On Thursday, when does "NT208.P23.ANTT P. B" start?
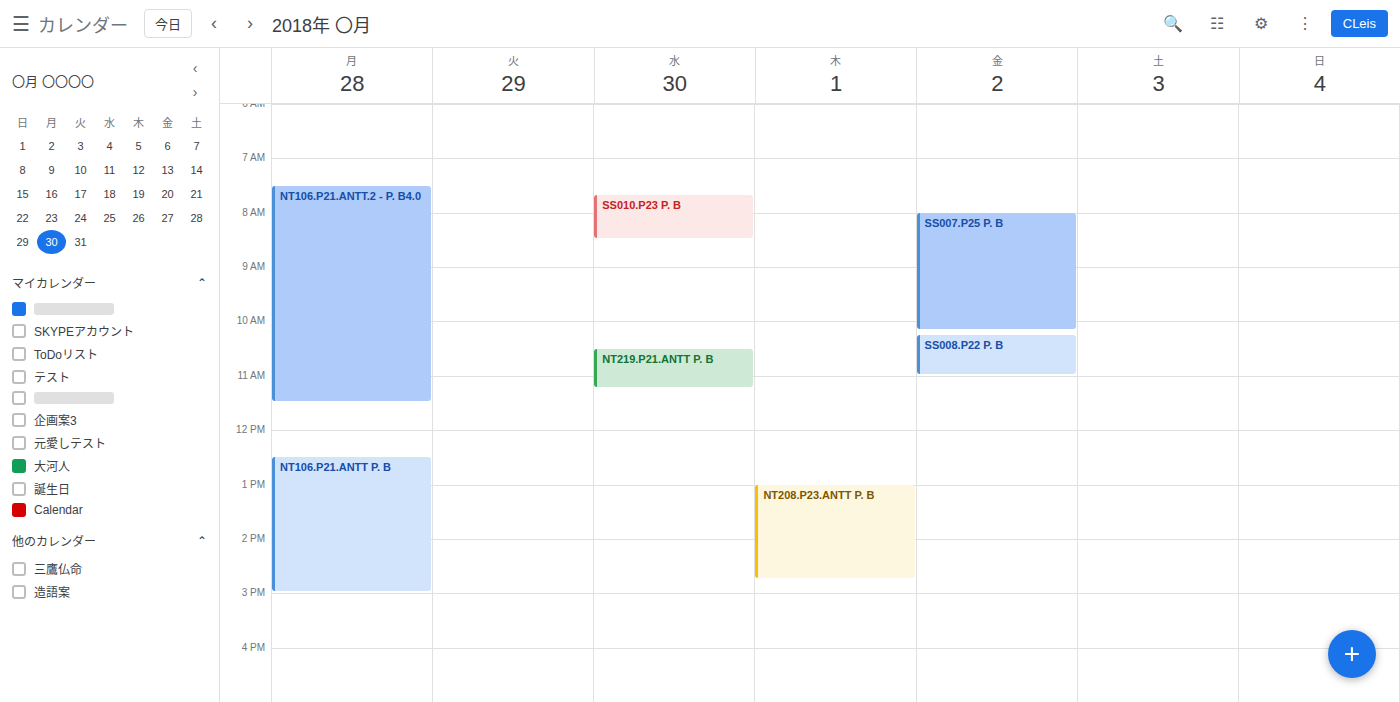
1:00 PM